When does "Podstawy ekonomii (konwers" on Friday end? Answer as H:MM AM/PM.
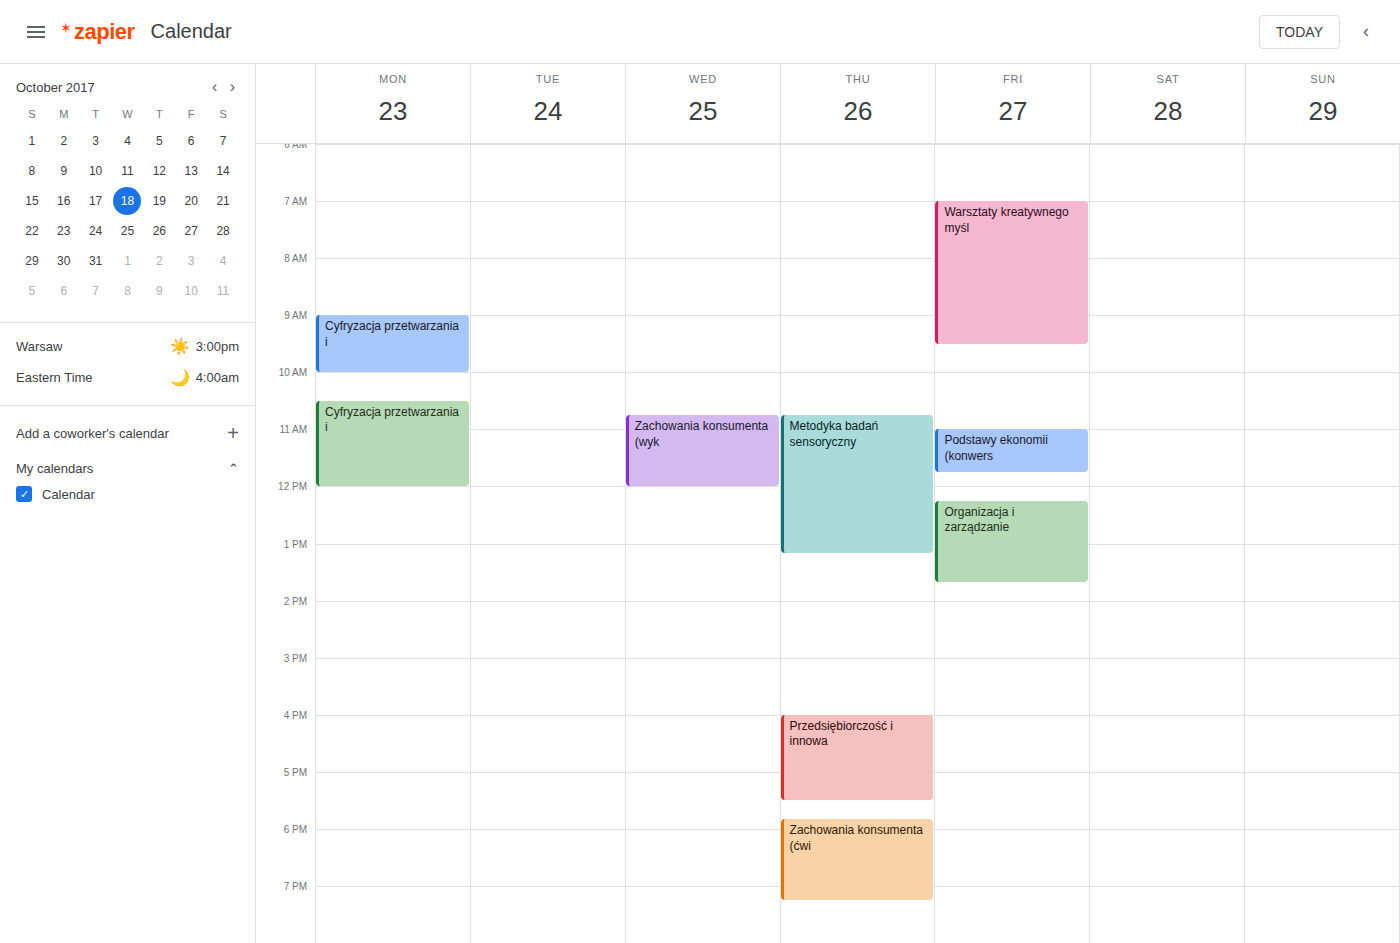
11:45 AM